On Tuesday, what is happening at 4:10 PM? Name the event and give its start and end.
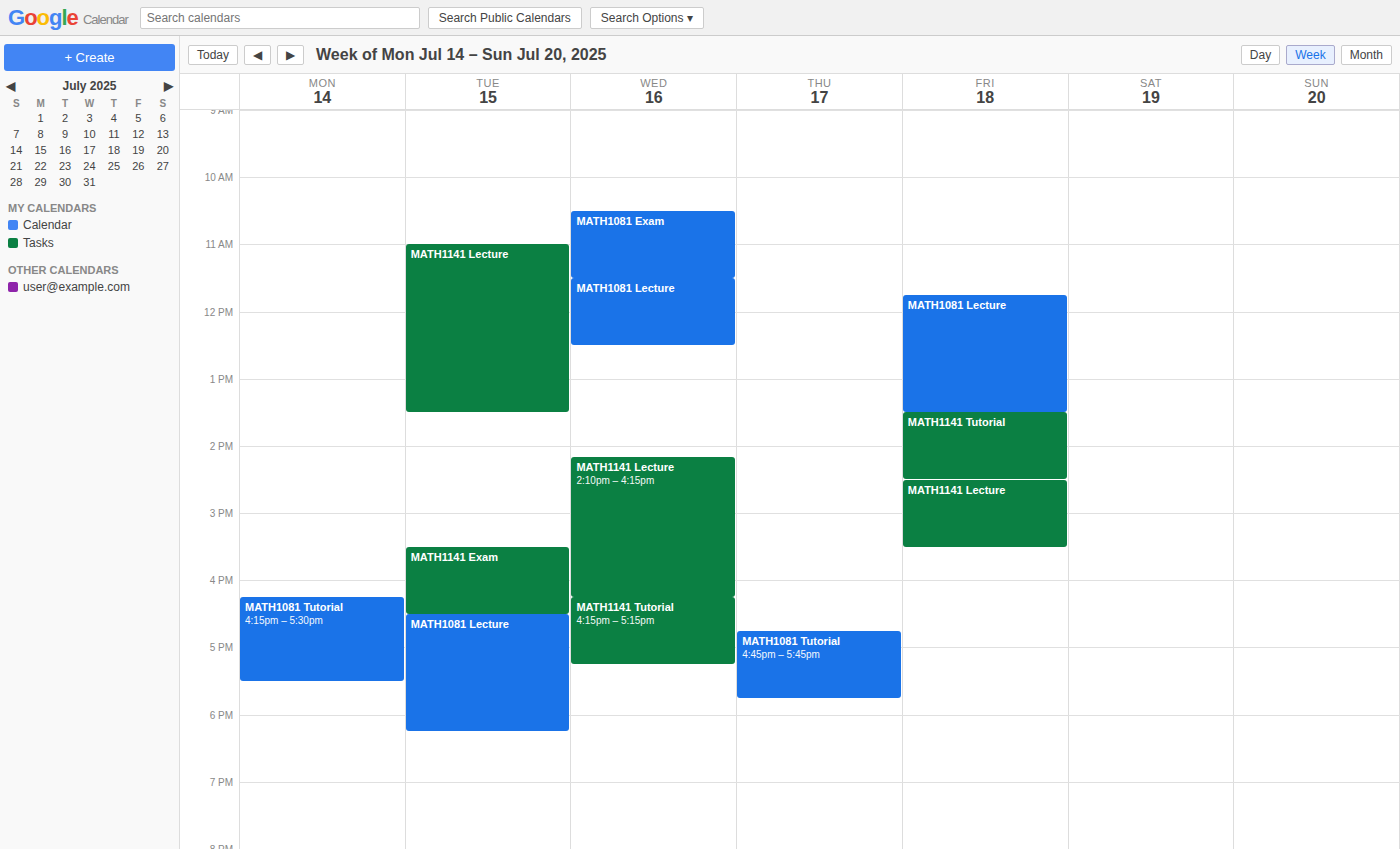
"MATH1141 Exam", 3:30 PM to 4:30 PM